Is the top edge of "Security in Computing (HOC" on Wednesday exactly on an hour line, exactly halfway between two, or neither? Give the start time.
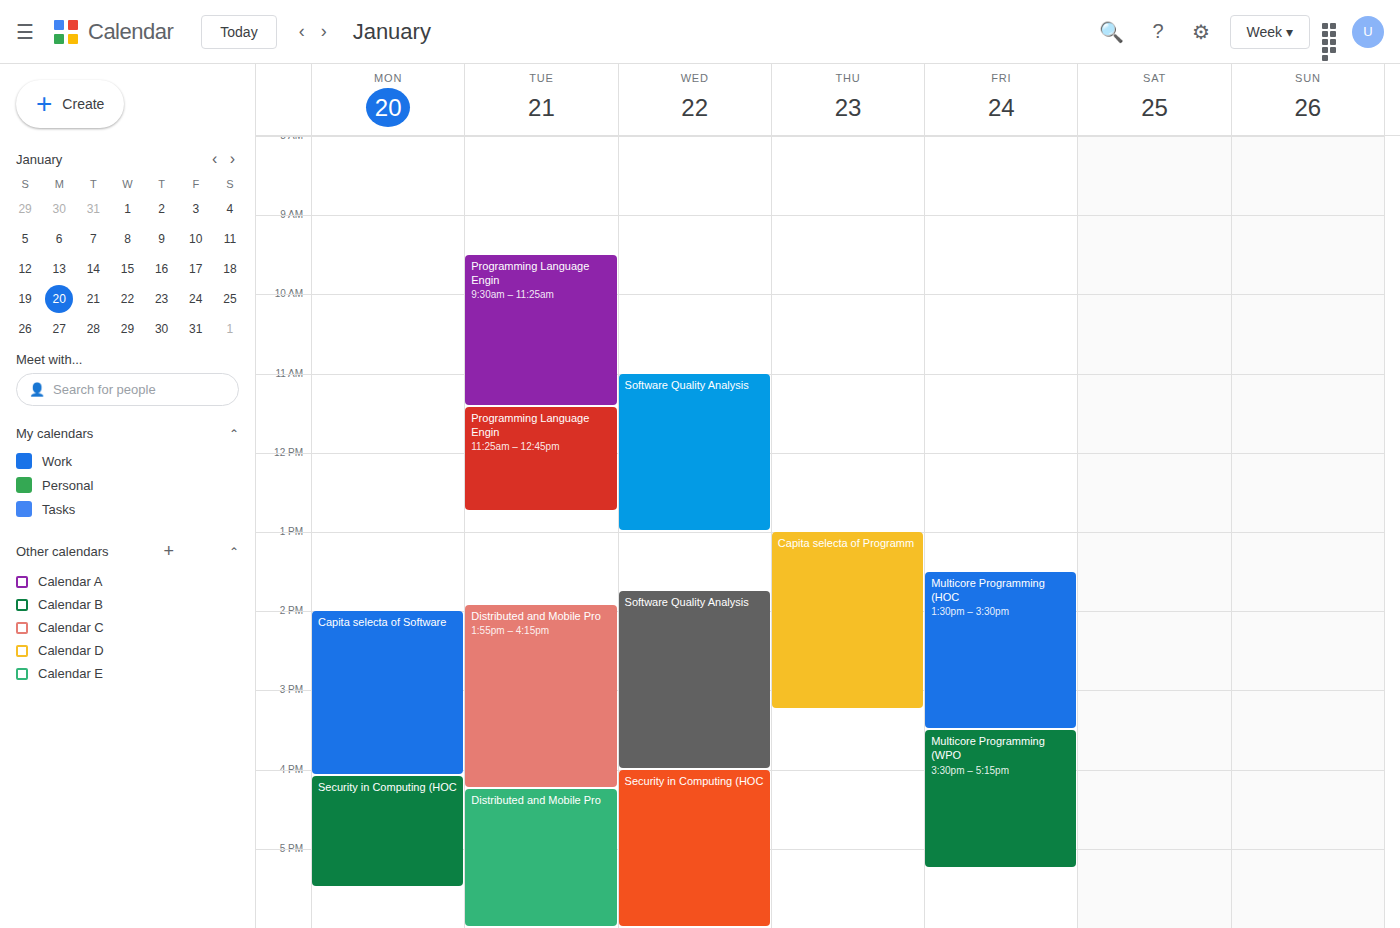
4:00 PM -- exactly on the 4 PM line.